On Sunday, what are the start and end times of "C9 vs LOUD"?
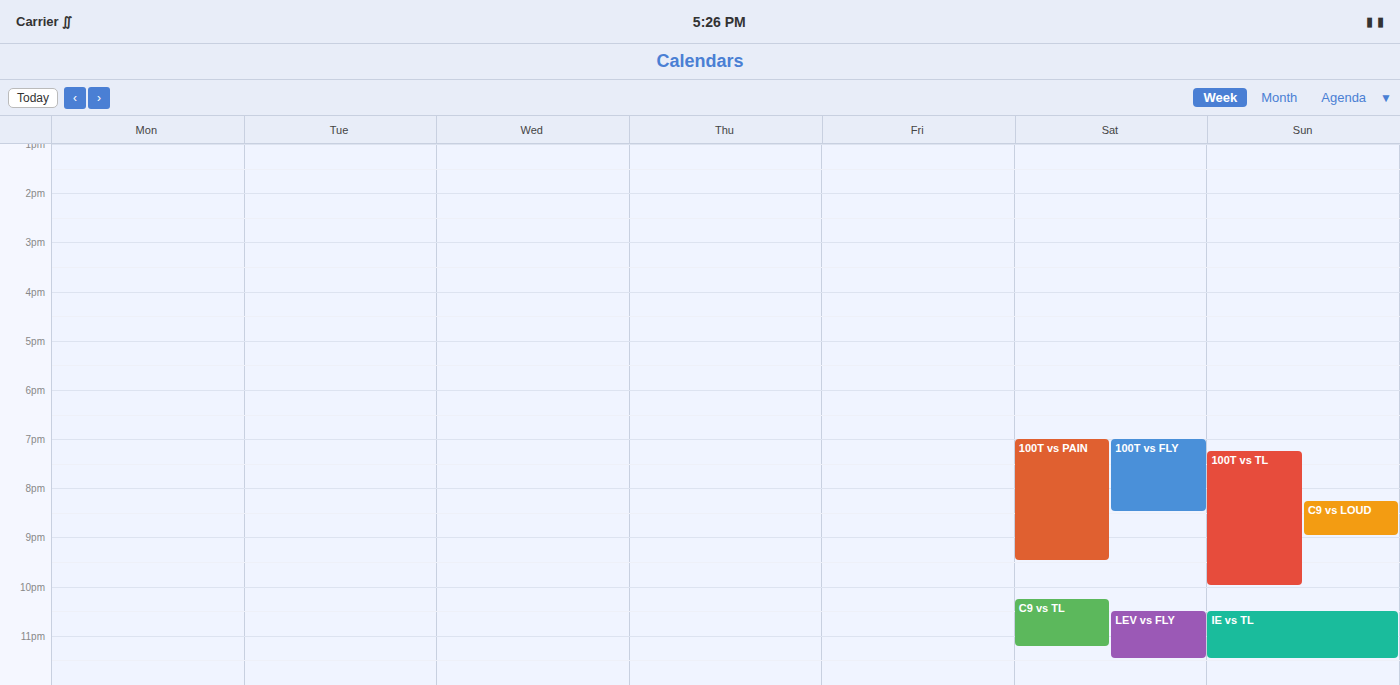
20:15 to 21:00